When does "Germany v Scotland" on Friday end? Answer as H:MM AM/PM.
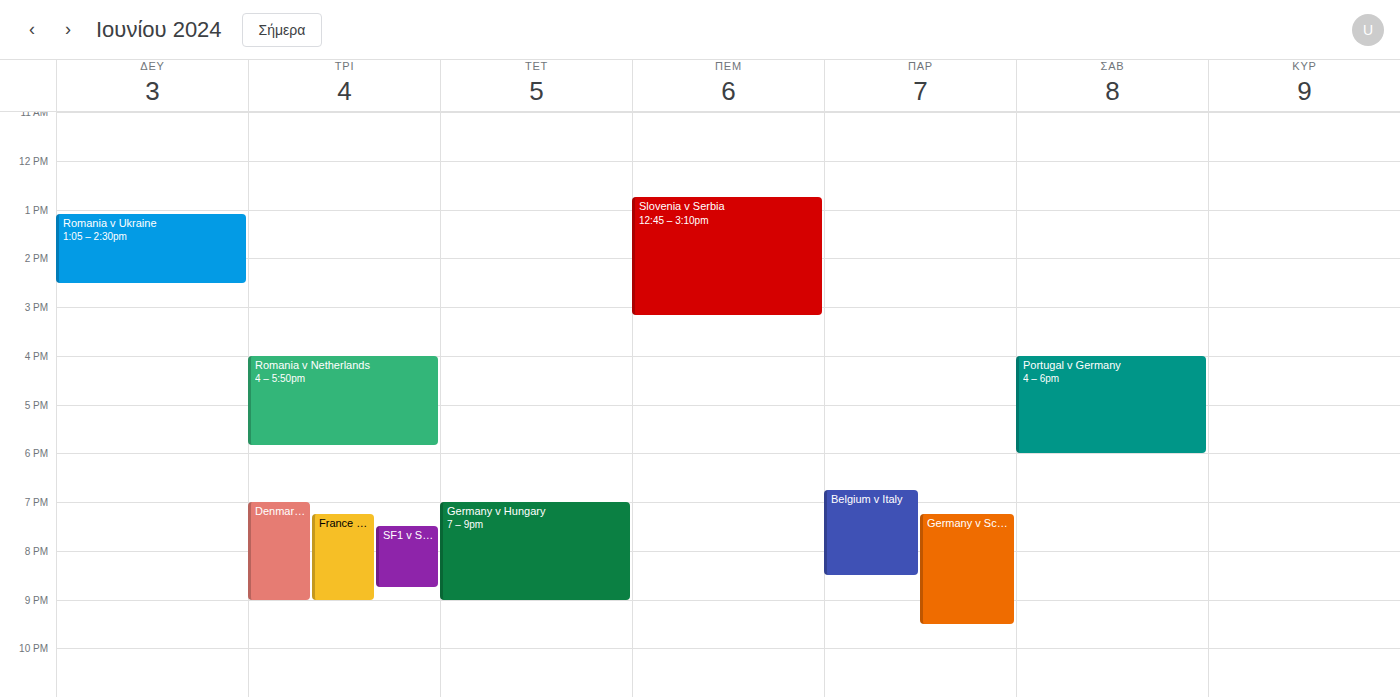
9:30 PM